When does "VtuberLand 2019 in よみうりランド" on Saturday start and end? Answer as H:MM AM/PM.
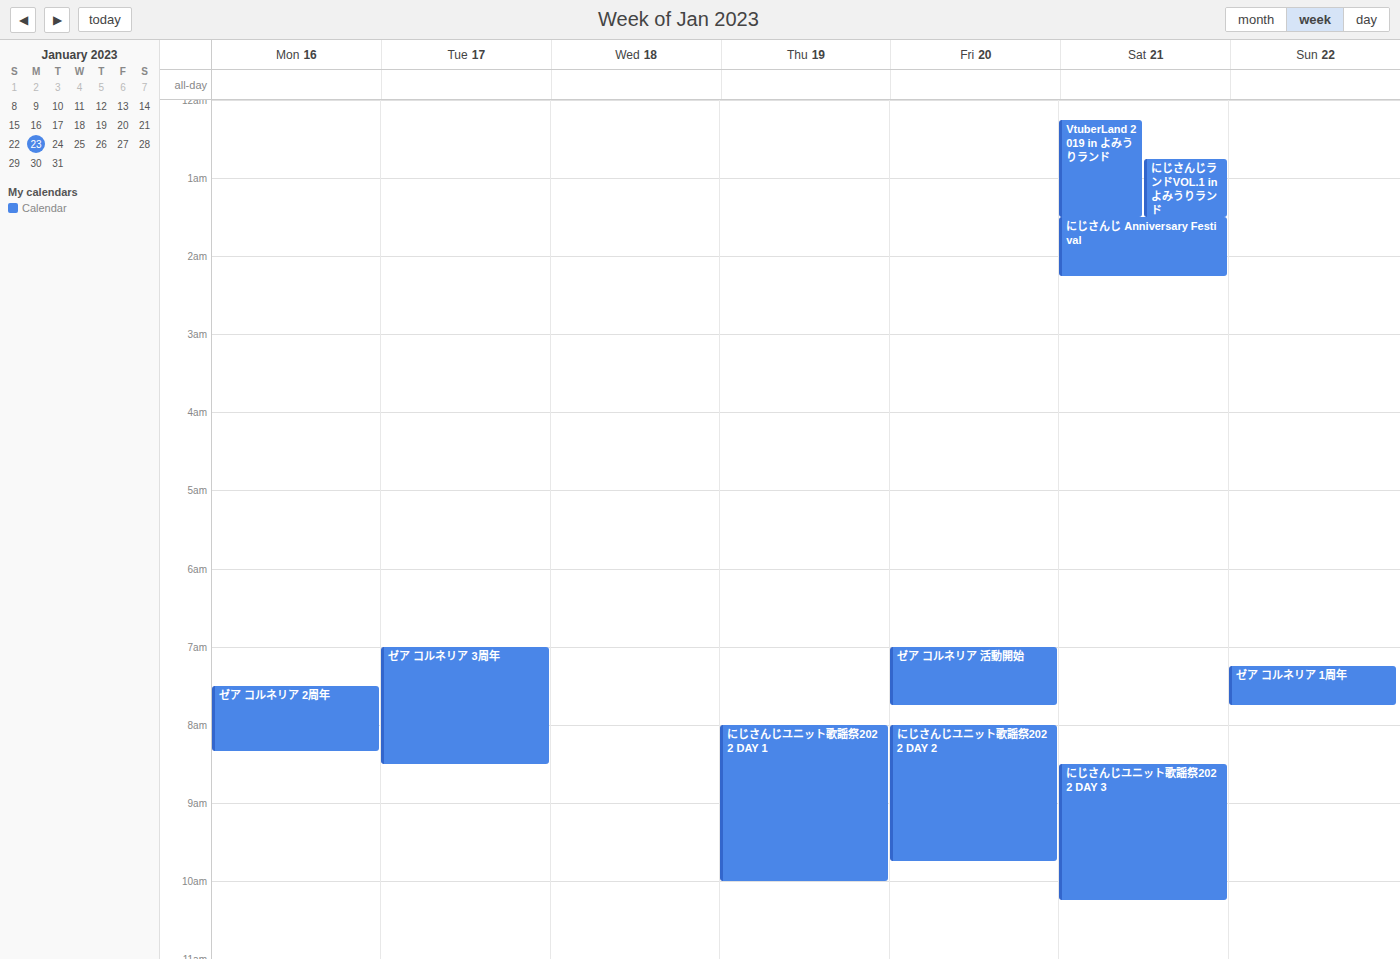
12:15 AM to 1:30 AM